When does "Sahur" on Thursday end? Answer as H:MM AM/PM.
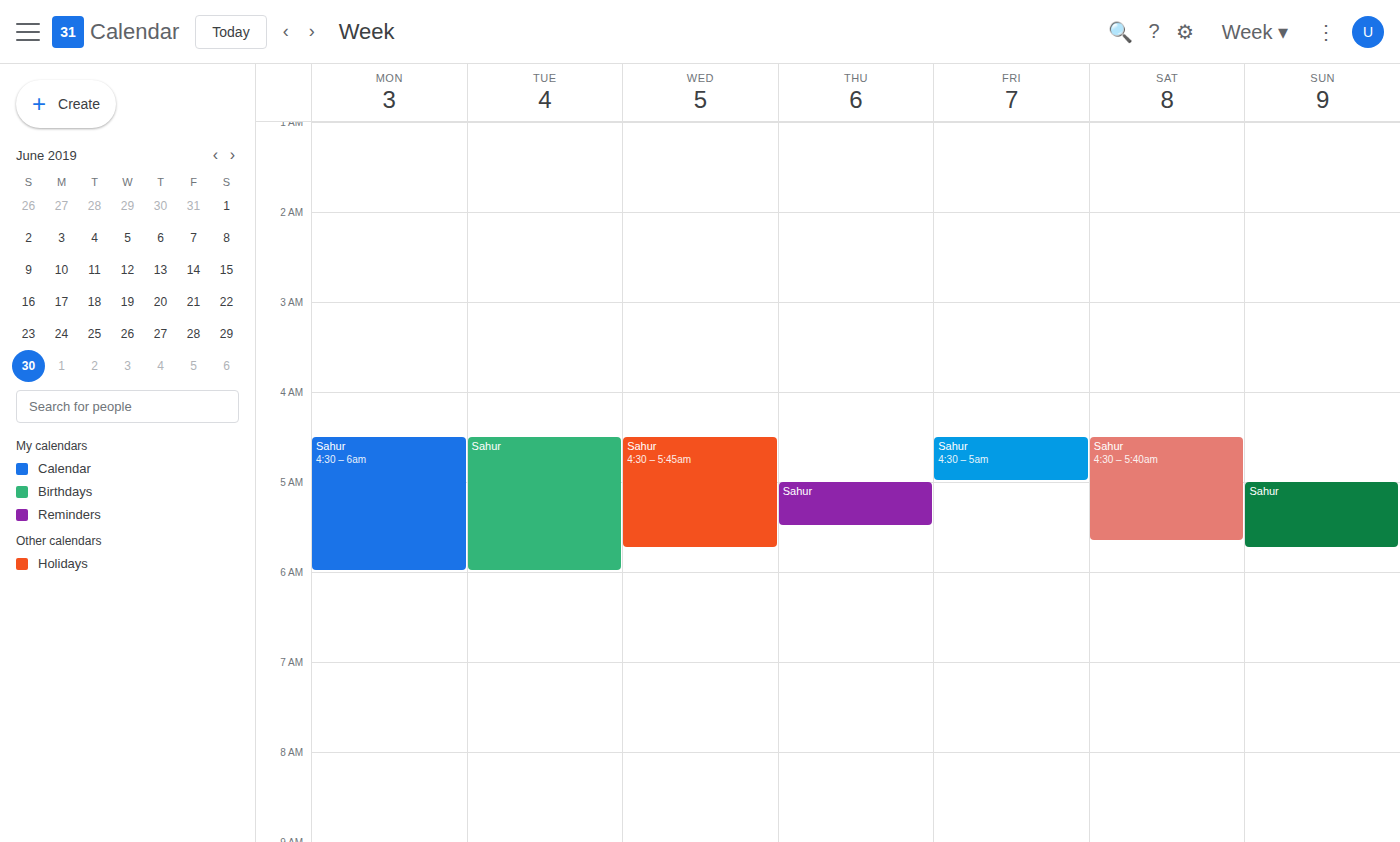
5:30 AM